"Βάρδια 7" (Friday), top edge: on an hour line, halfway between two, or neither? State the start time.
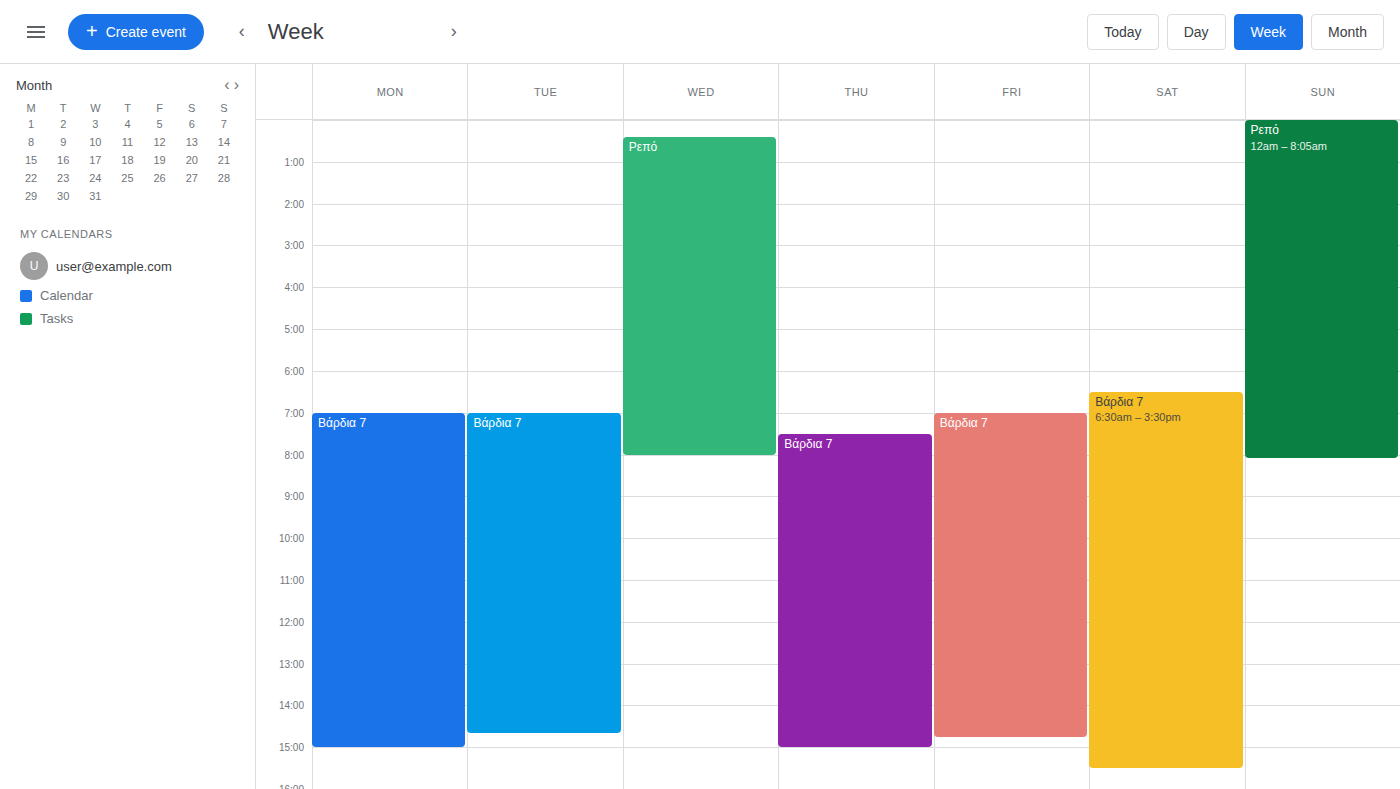
7:00 AM -- exactly on the 7 AM line.